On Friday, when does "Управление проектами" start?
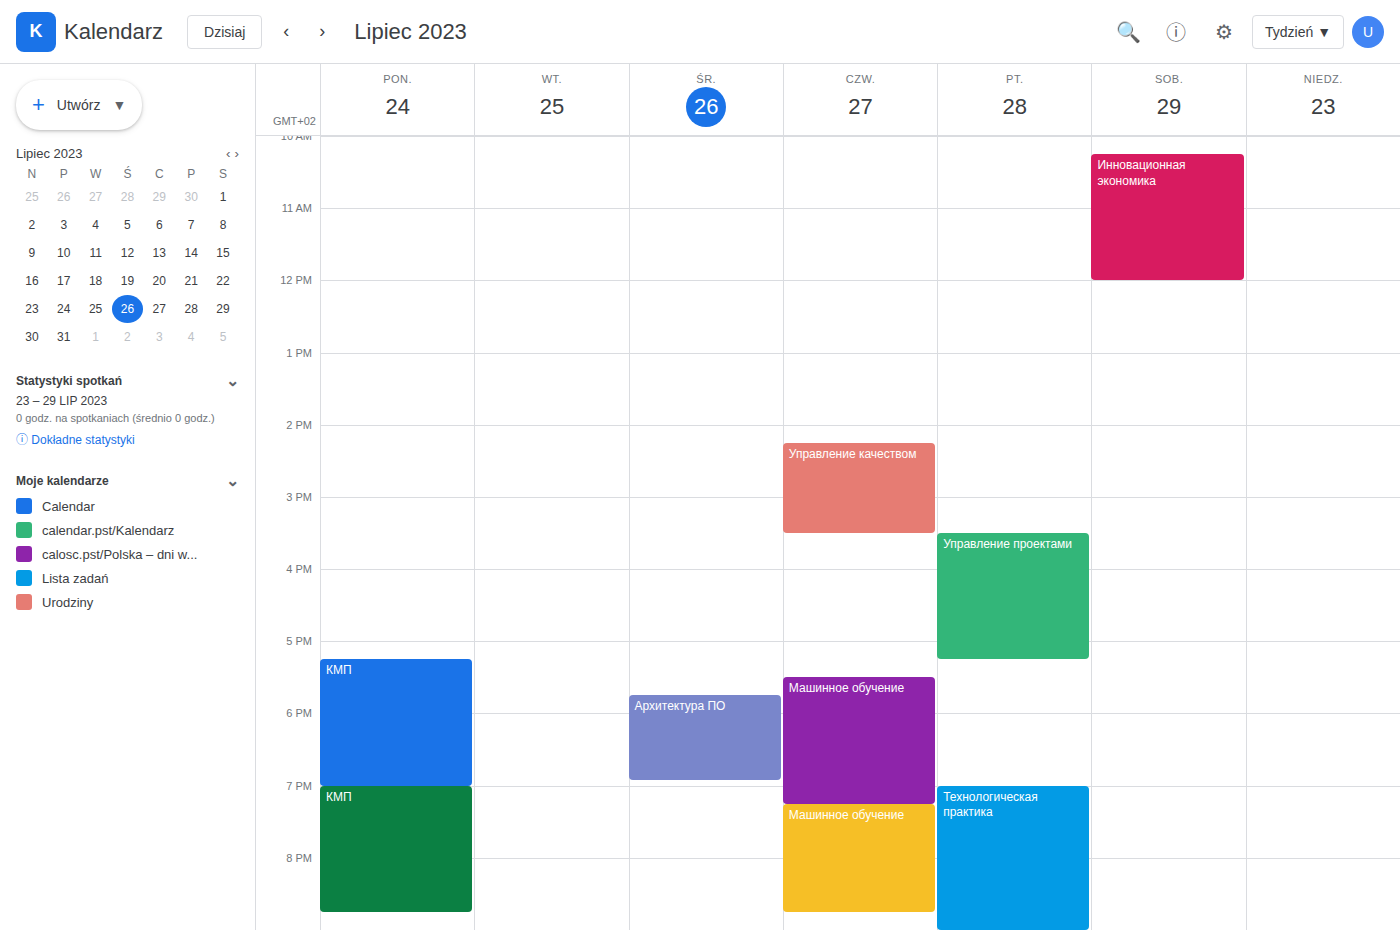
3:30 PM